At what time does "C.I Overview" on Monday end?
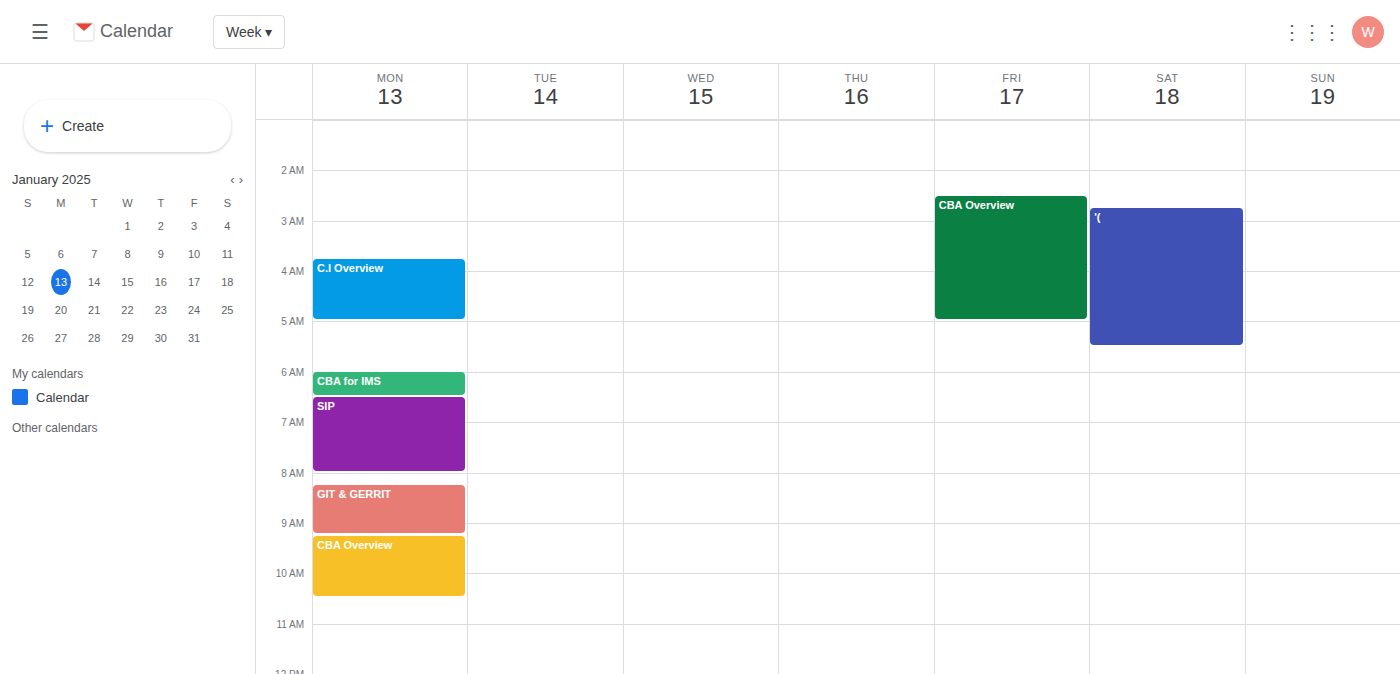
5:00 AM